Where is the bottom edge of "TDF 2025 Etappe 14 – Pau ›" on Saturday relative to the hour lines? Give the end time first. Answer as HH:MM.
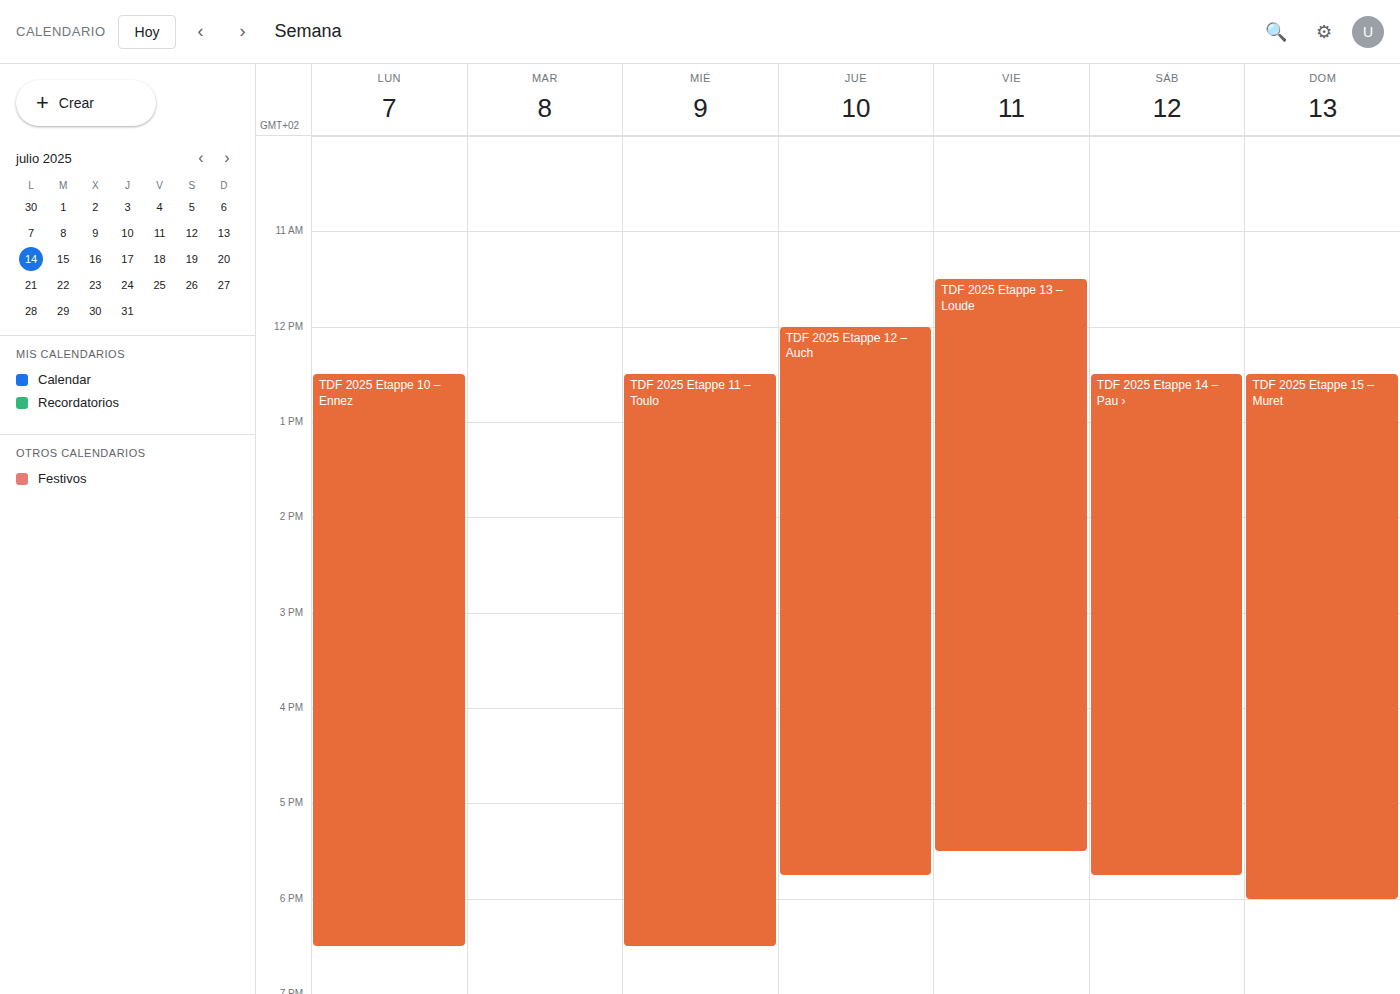
17:45 -- neither: three quarters of the way from the 17:00 line to the 18:00 line.